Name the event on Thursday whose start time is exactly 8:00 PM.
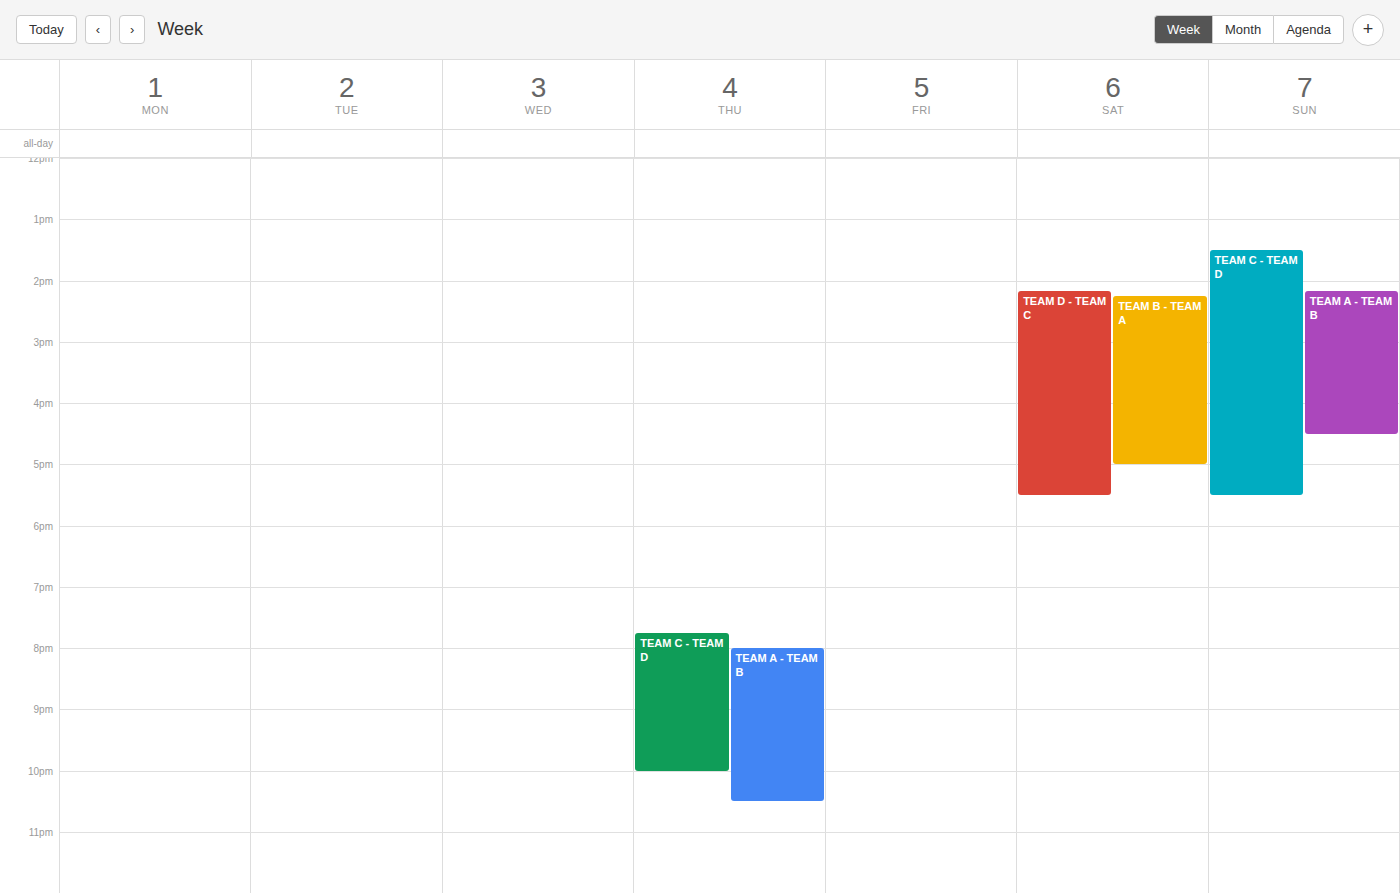
"TEAM A - TEAM B"